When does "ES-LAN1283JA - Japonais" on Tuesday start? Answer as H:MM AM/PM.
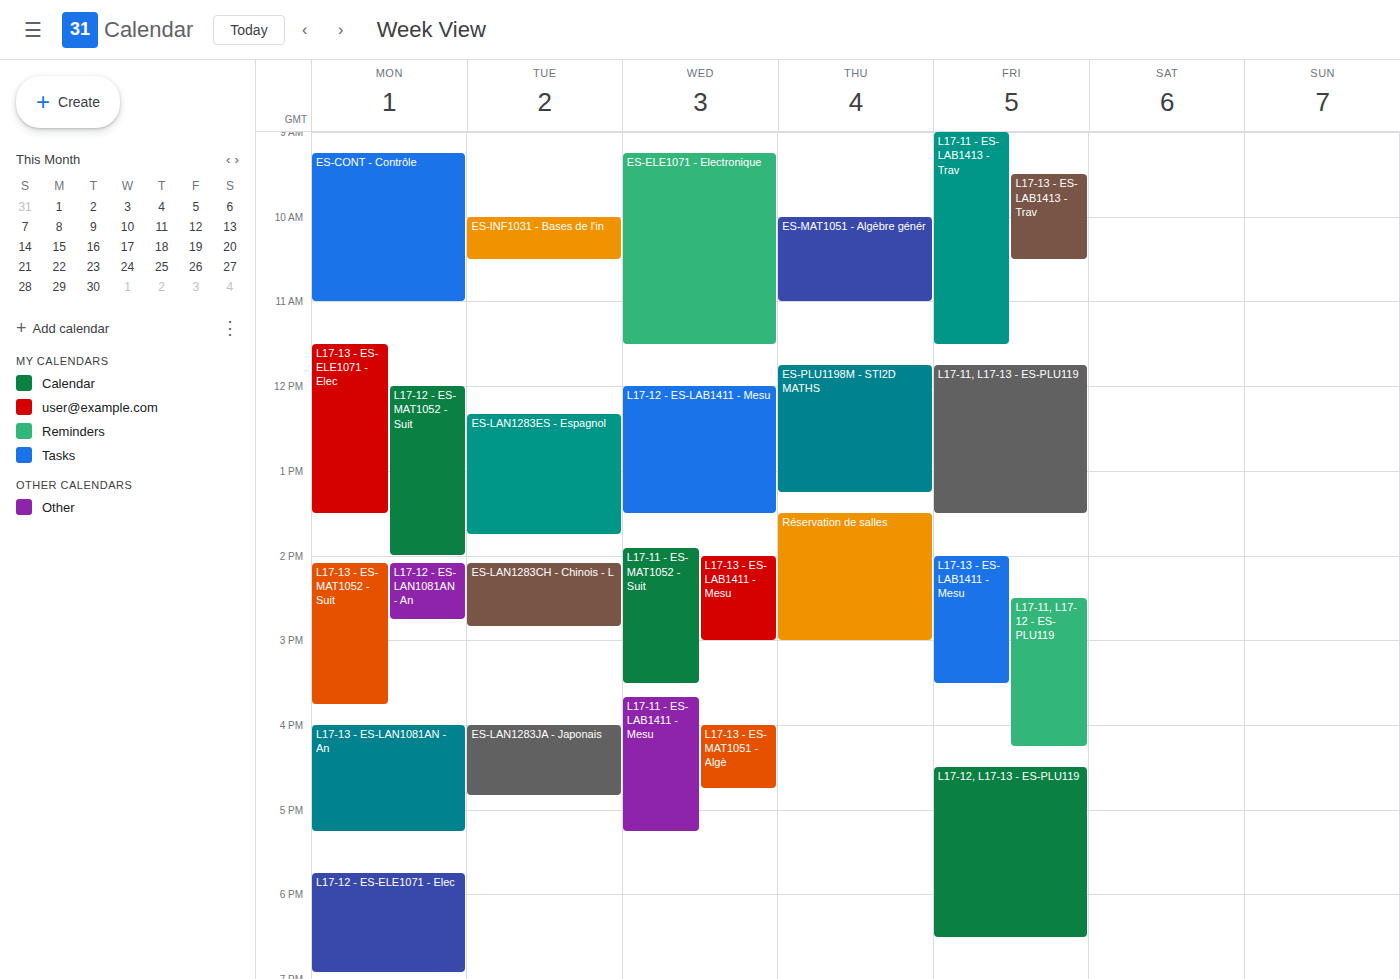
4:00 PM